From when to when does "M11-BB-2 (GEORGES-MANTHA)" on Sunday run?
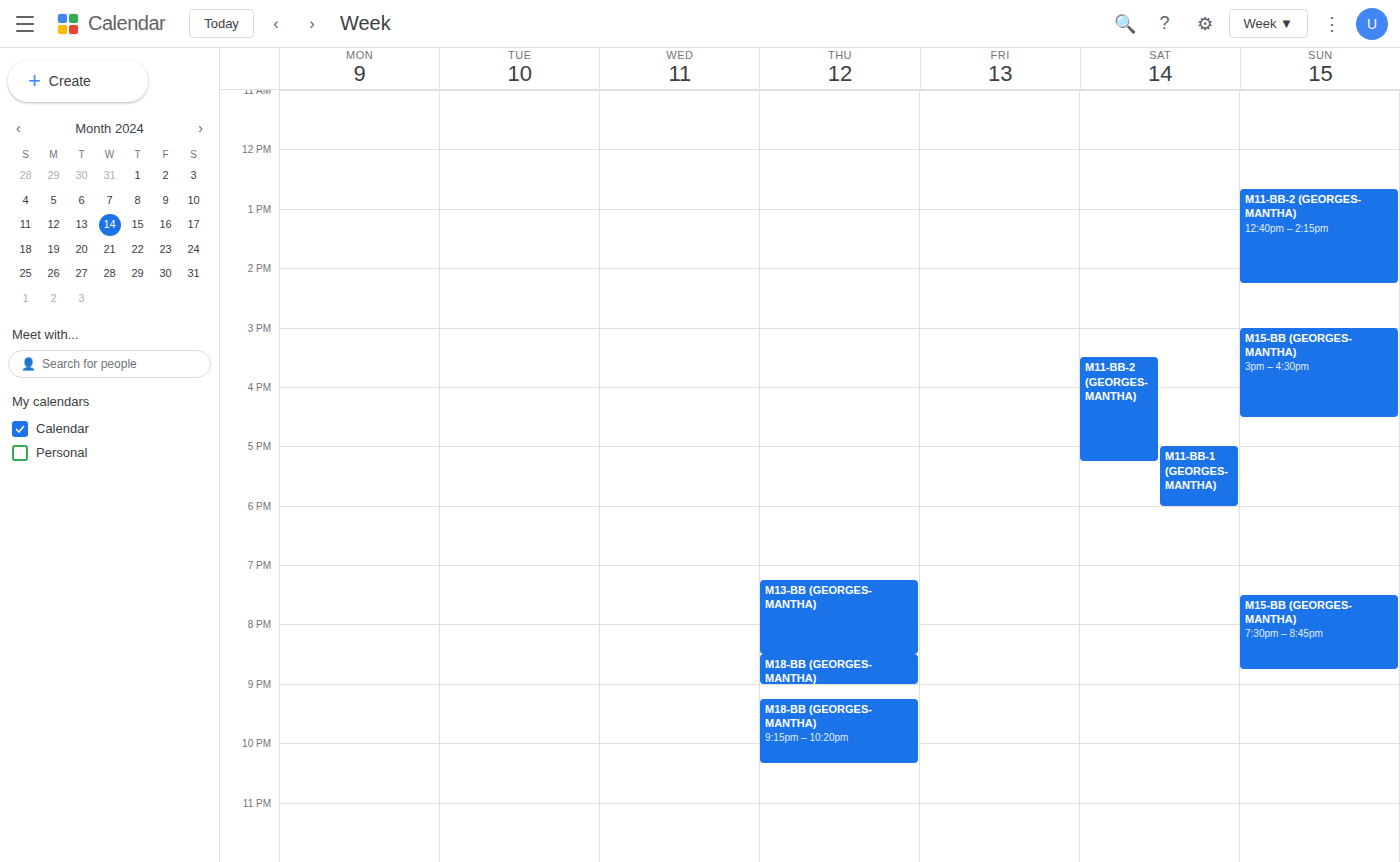
12:40 PM to 2:15 PM